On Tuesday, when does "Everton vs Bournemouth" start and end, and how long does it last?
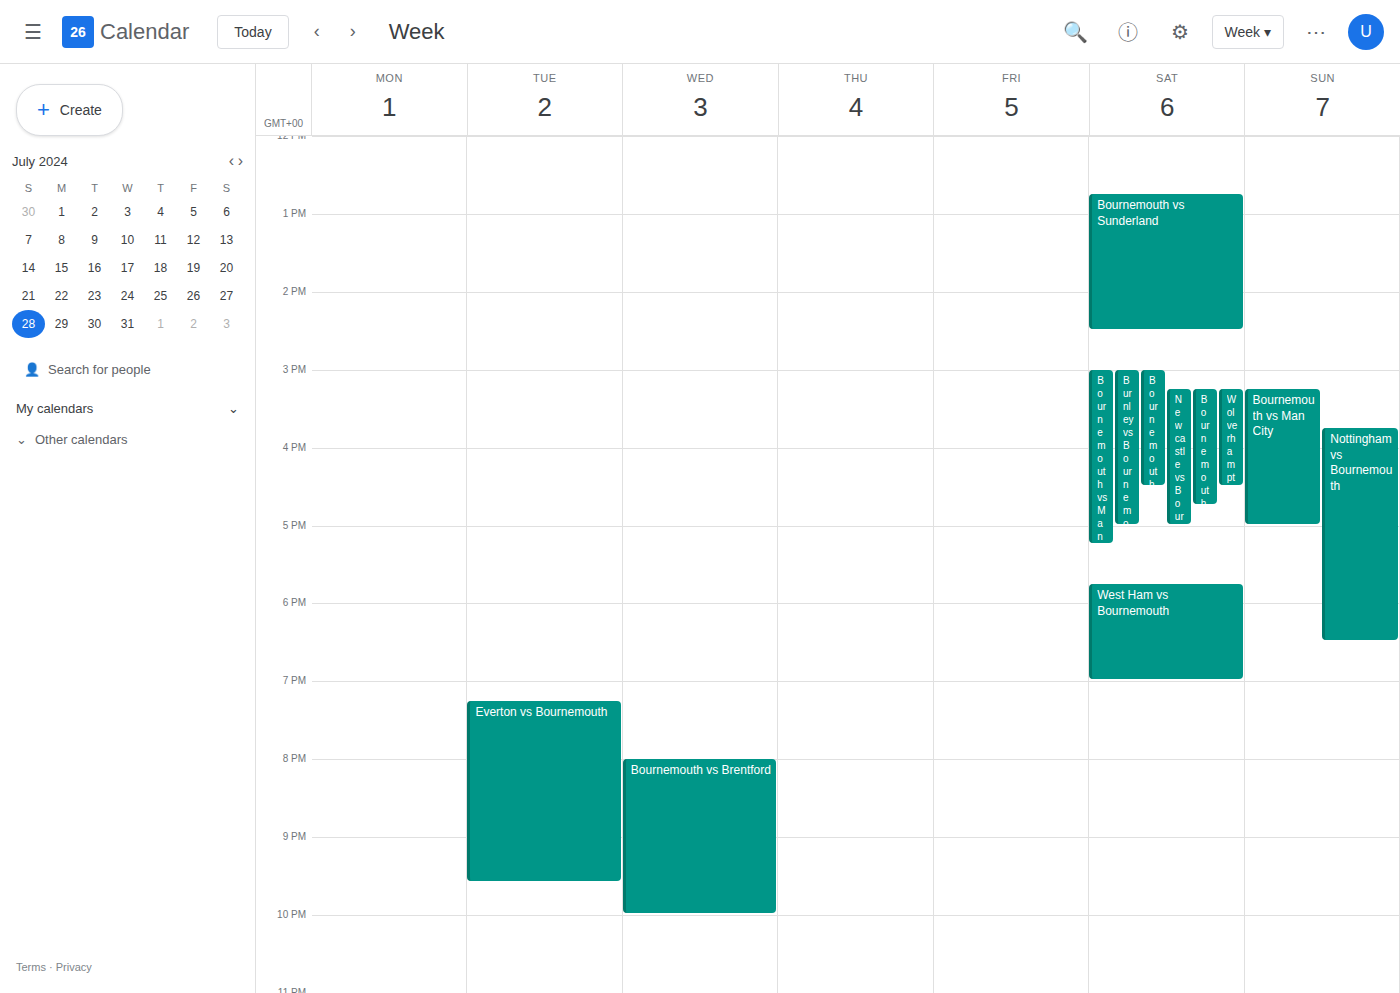
7:15 PM to 9:35 PM, 2 hours 20 minutes